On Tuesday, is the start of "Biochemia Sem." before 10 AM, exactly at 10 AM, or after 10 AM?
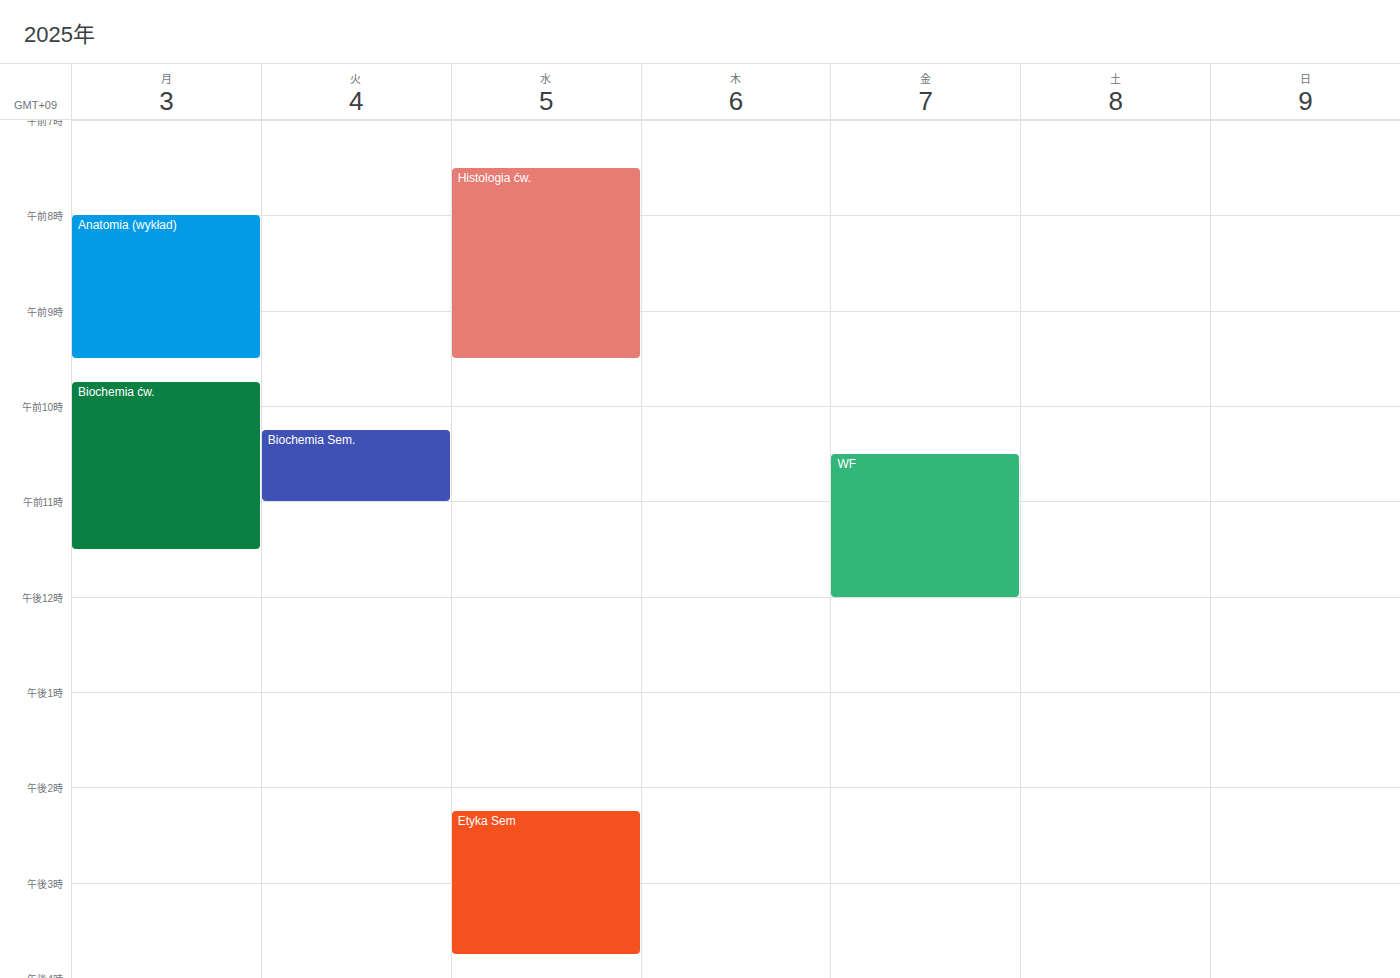
10:15 AM -- after 10 AM, 15 minutes below the 10 AM line.